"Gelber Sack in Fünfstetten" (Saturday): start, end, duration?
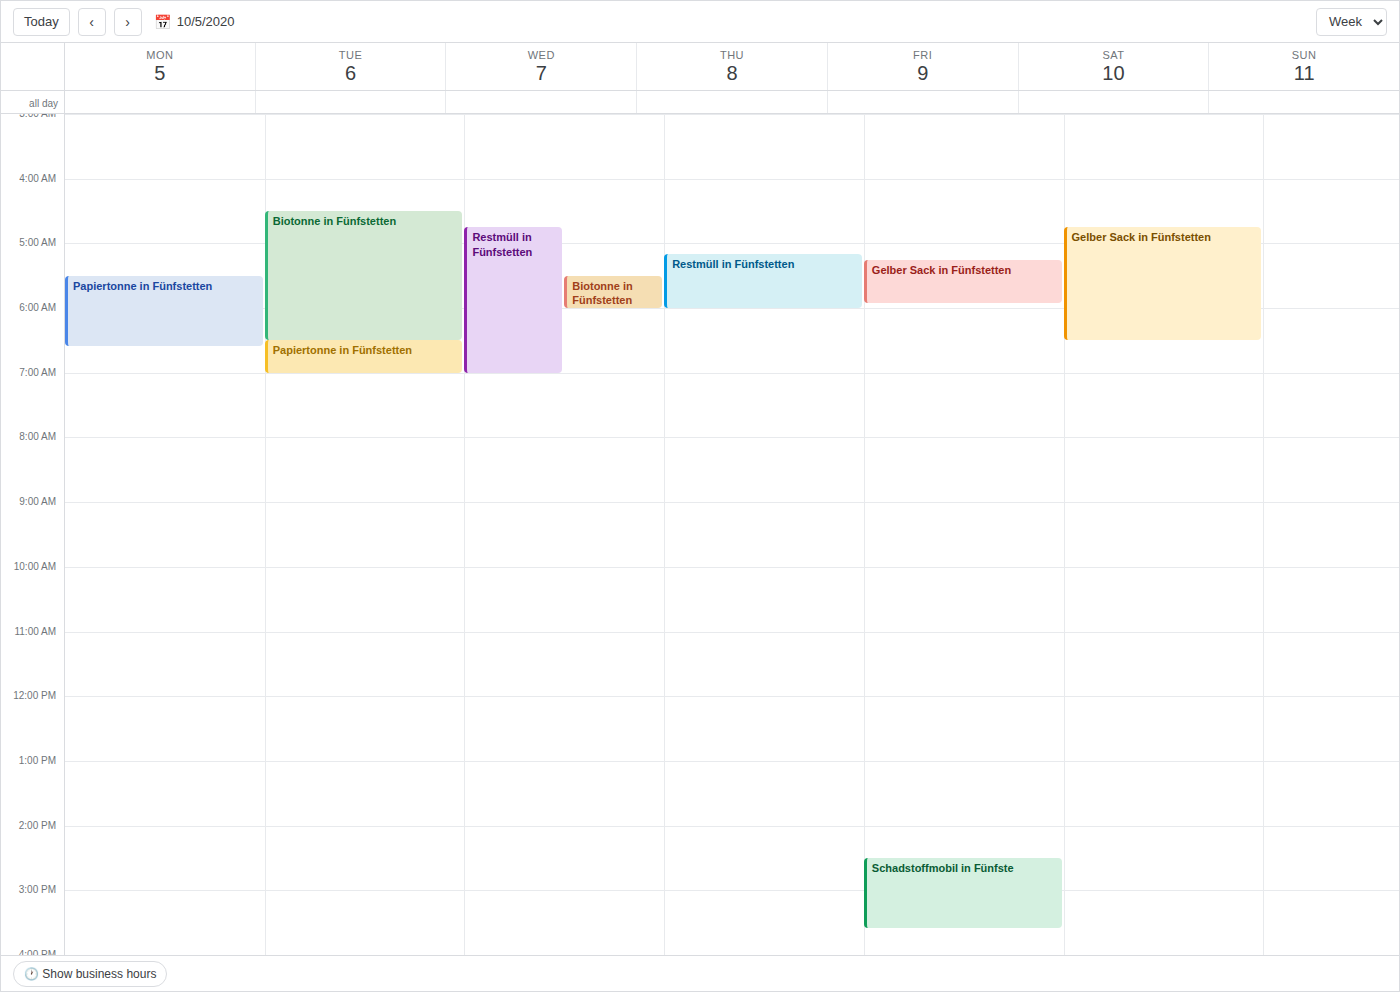
4:45 AM to 6:30 AM, 1 hour 45 minutes